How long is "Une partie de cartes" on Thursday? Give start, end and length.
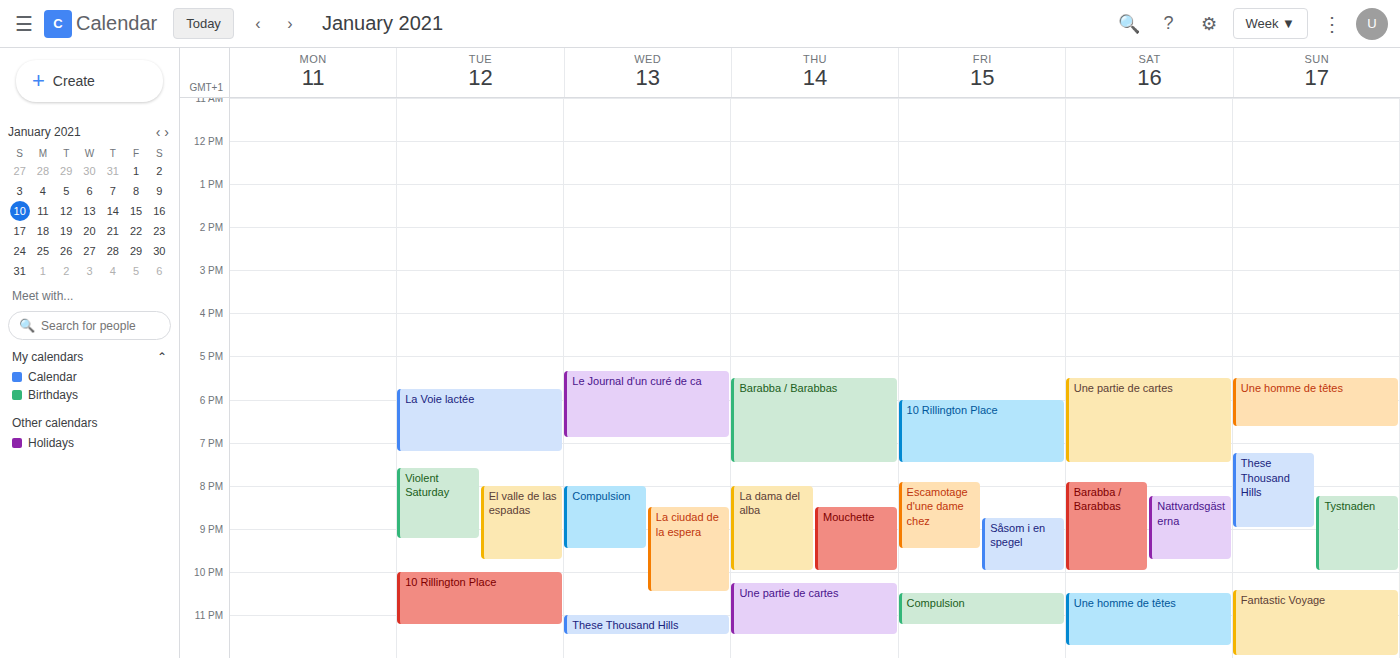
10:15 PM to 11:30 PM, 1 hour 15 minutes